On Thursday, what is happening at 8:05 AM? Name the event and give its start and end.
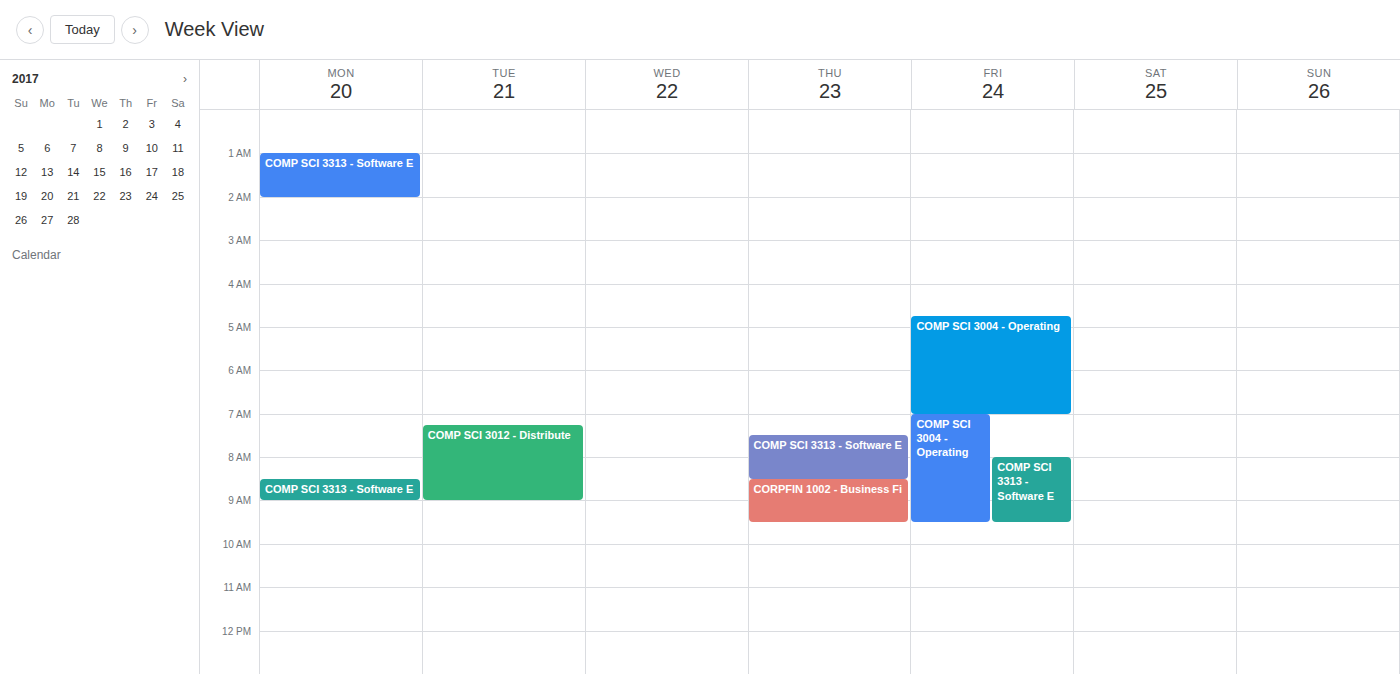
"COMP SCI 3313 - Software E", 7:30 AM to 8:30 AM